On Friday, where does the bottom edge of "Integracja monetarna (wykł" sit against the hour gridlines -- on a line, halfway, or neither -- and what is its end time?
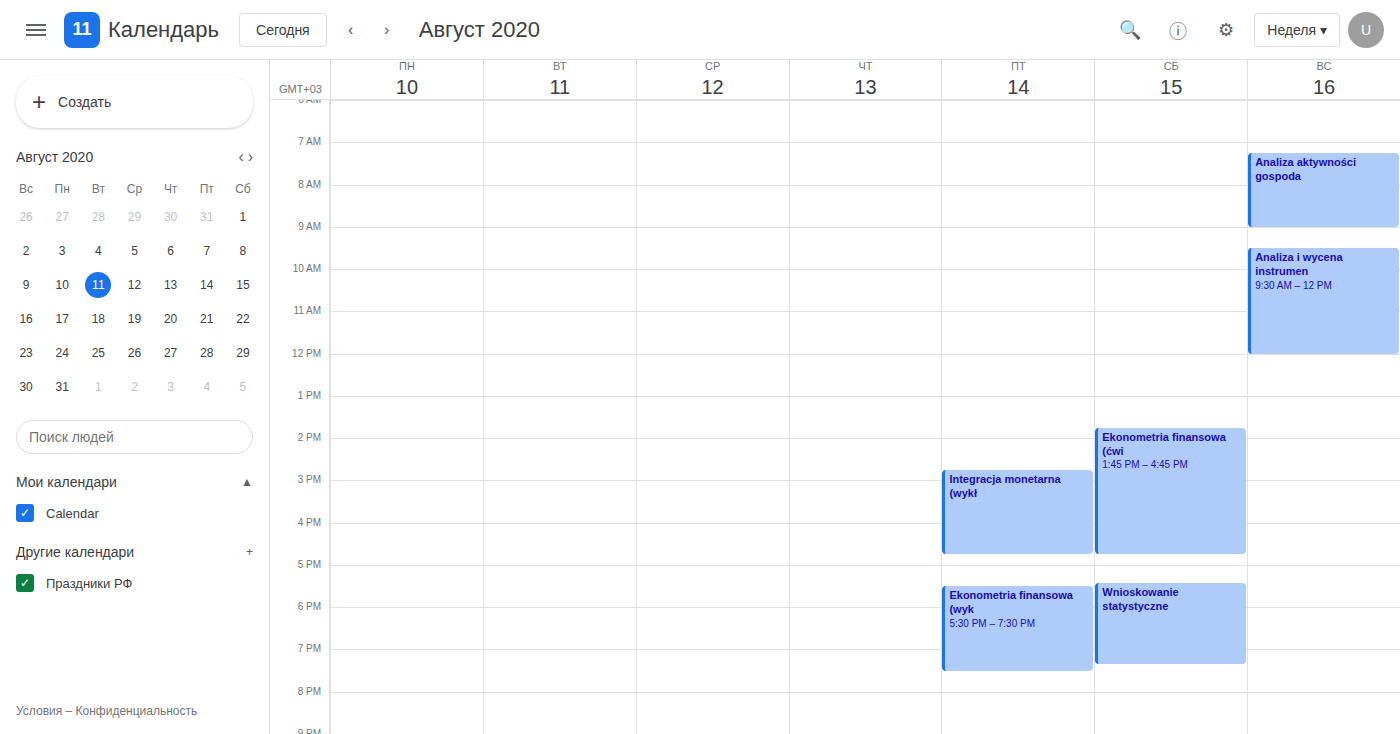
4:45 PM -- neither: three quarters of the way from the 4 PM line to the 5 PM line.